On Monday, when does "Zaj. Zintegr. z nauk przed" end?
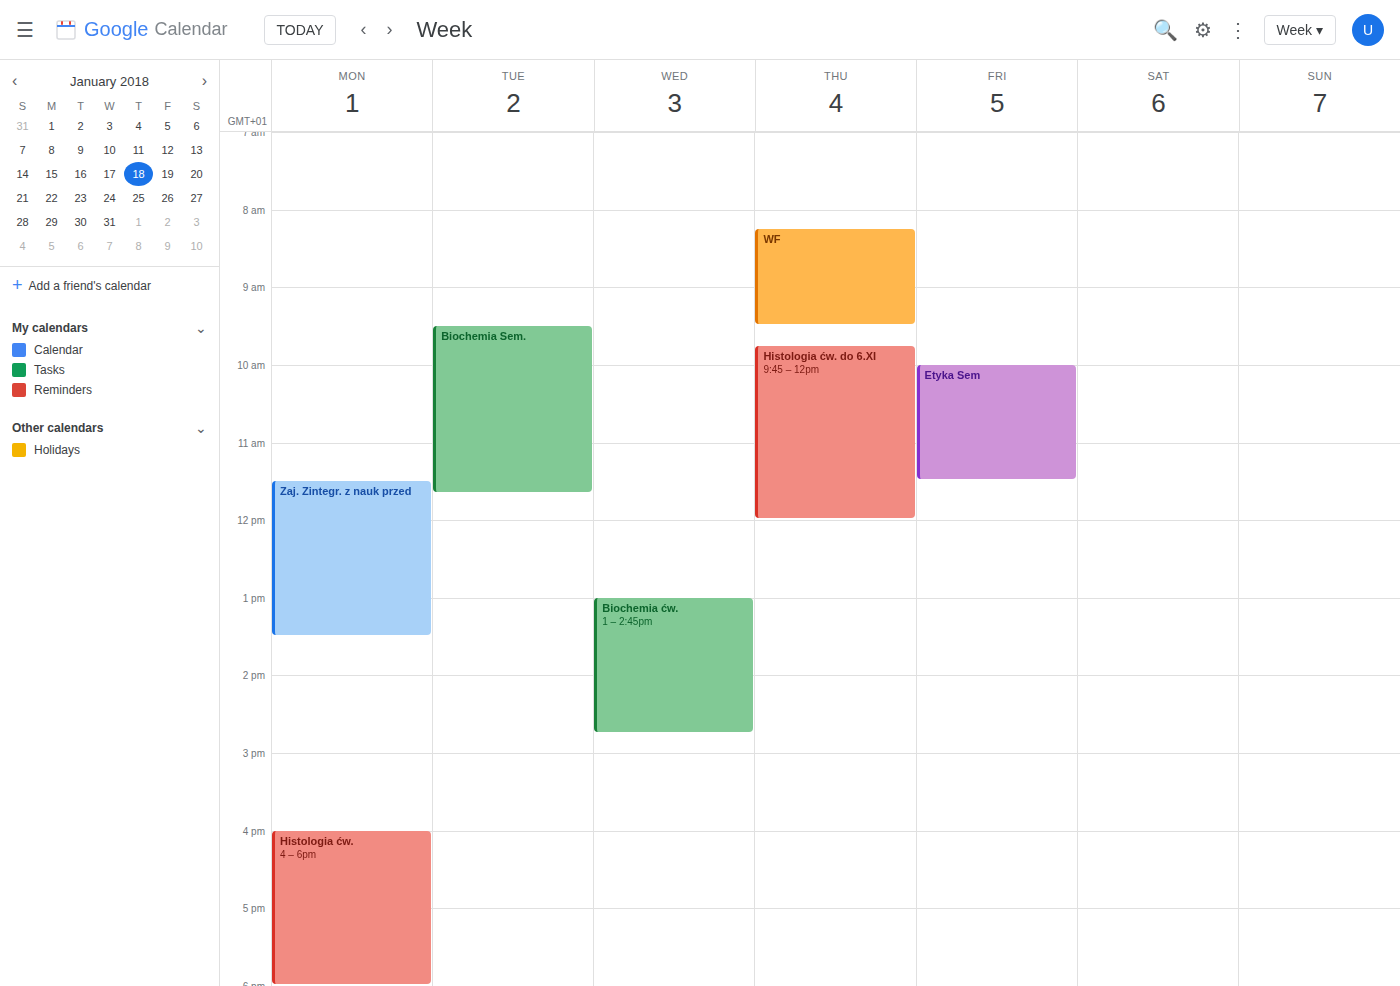
1:30 PM